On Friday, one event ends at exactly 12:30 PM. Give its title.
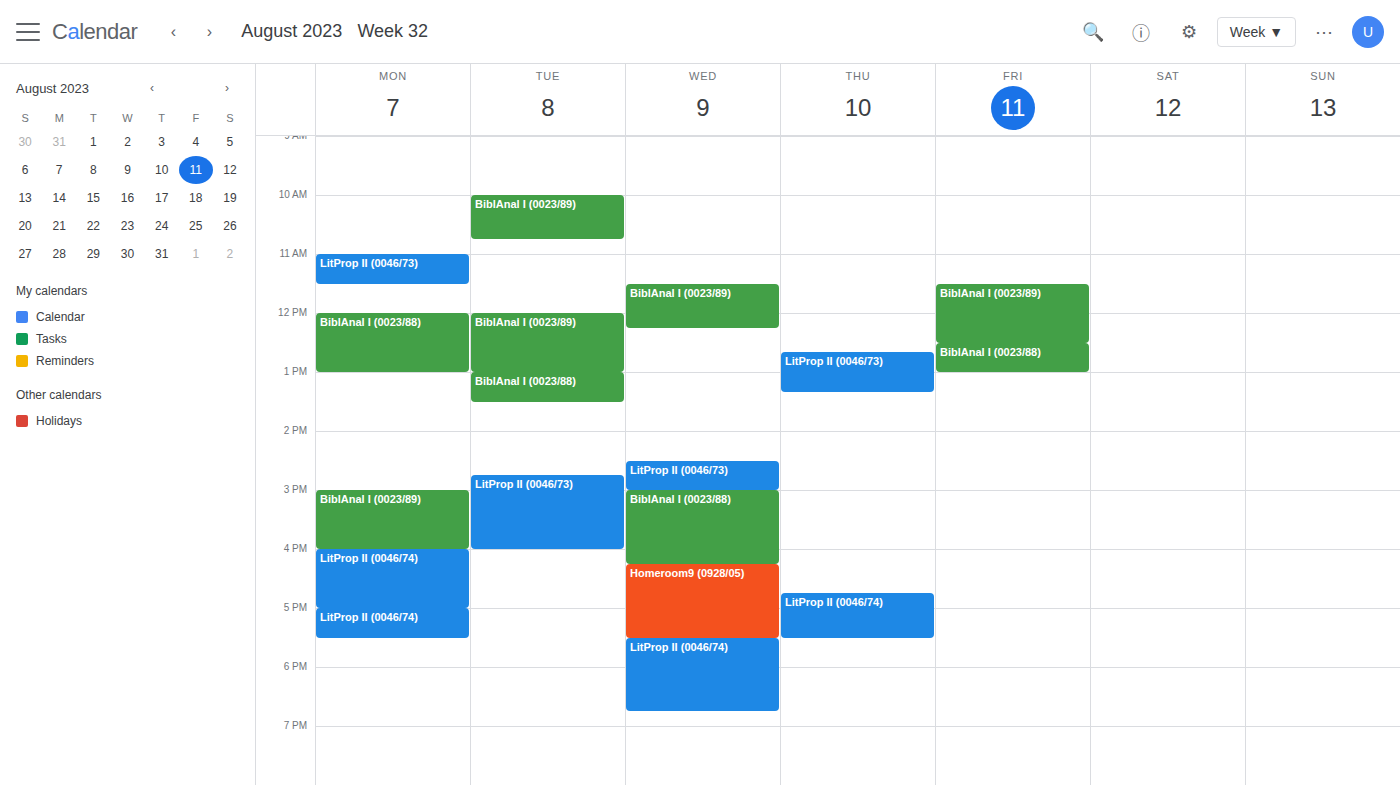
"BiblAnal I (0023/89)"